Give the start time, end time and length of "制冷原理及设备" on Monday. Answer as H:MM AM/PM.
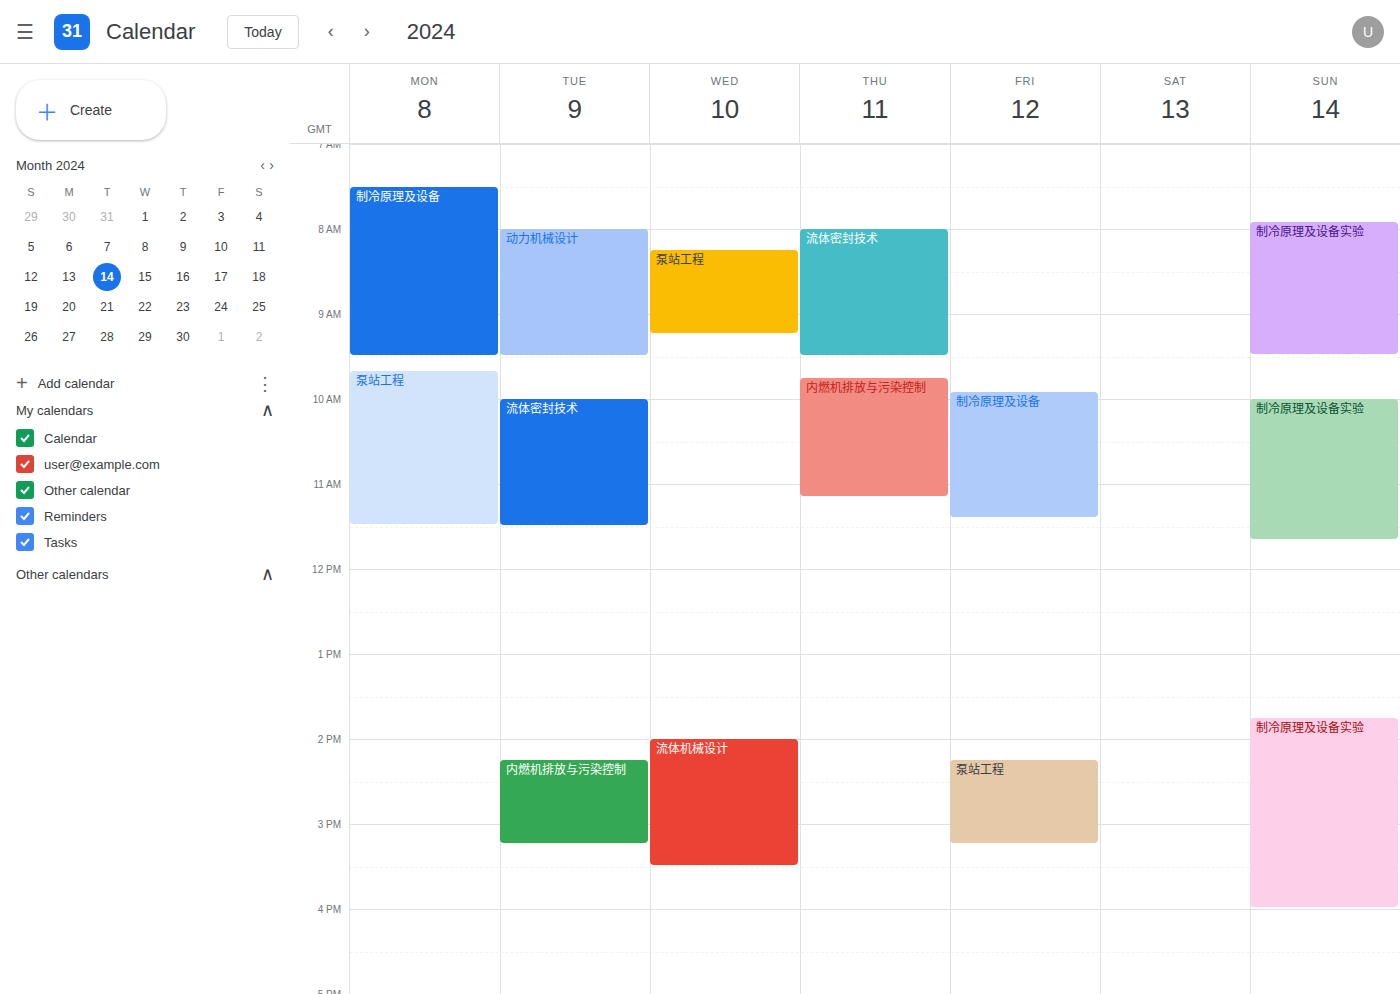
7:30 AM to 9:30 AM, 2 hours